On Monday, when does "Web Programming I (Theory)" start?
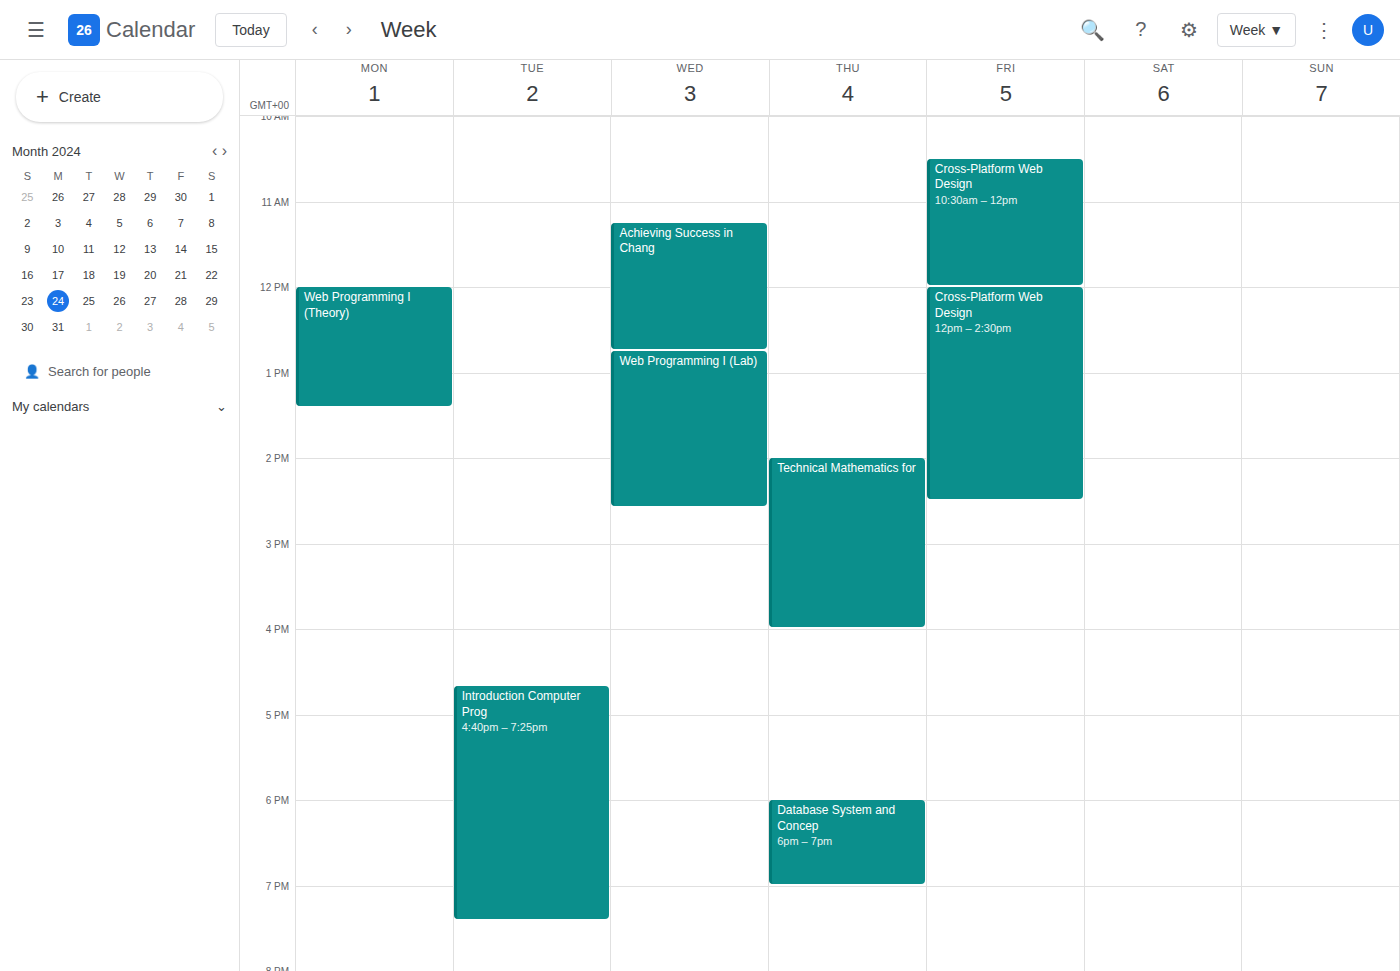
12:00 PM